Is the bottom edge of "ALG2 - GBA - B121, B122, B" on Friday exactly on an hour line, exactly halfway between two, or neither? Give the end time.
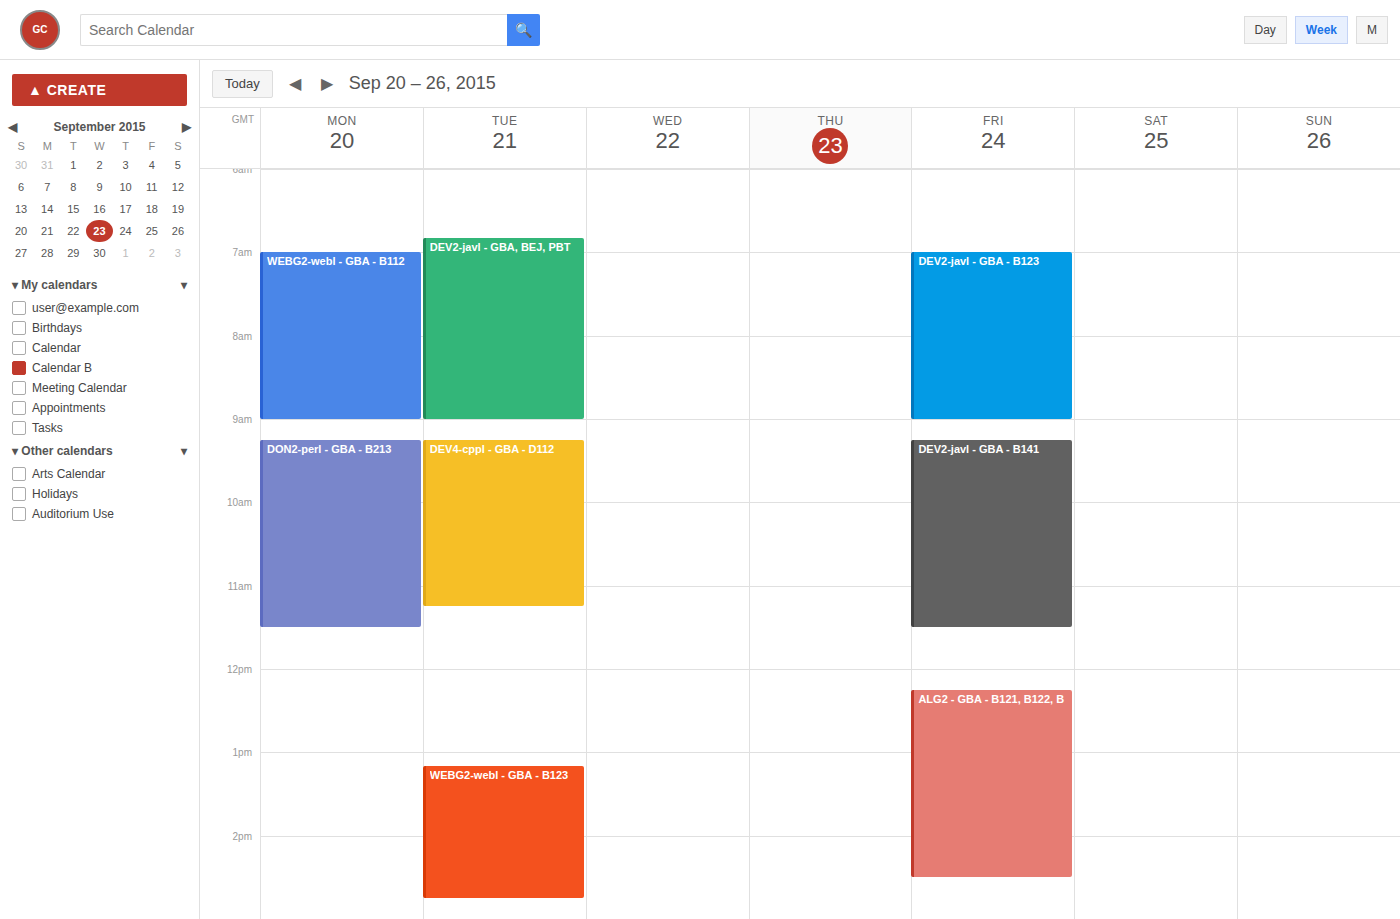
2:30 PM -- halfway between the 2 PM and 3 PM lines.